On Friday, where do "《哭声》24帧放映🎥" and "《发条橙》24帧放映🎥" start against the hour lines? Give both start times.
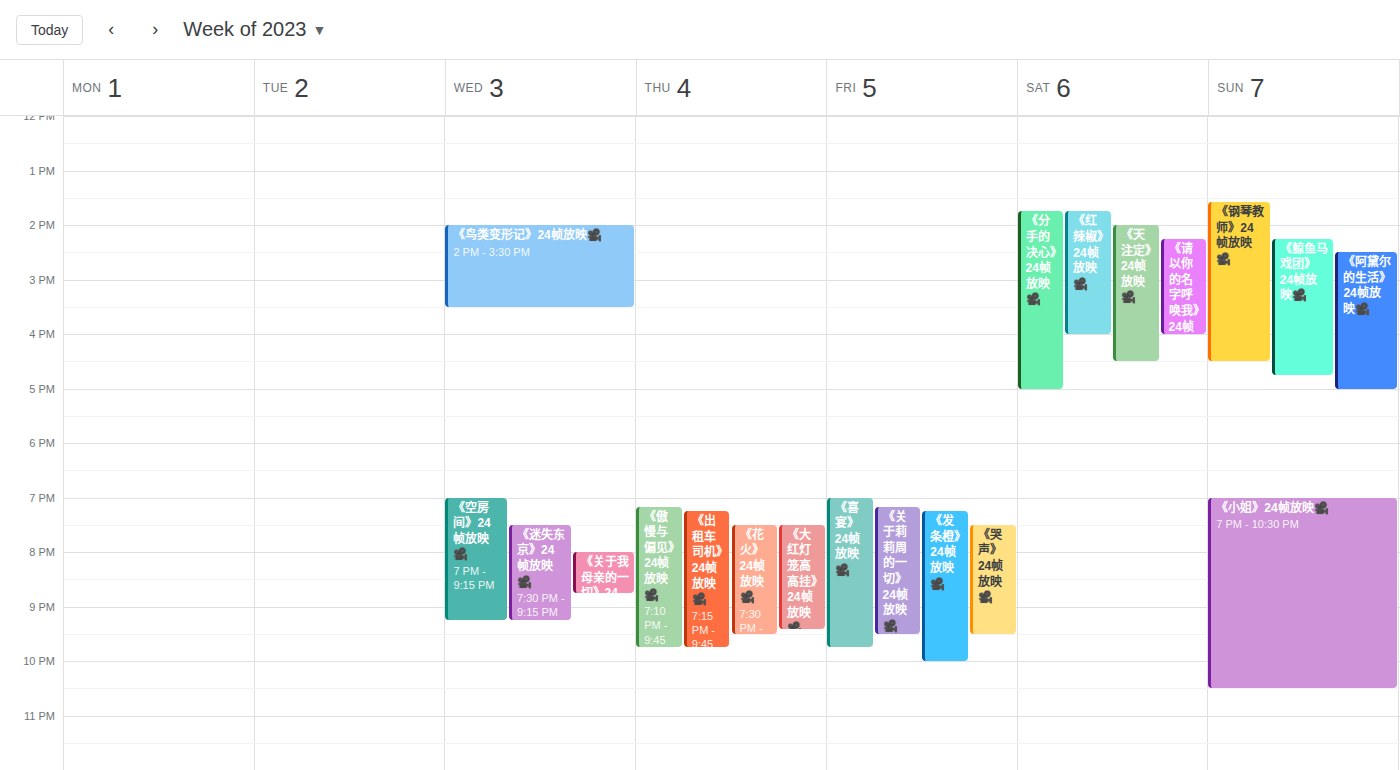
"《哭声》24帧放映🎥": 7:30 PM, halfway between the 7 PM and 8 PM lines. "《发条橙》24帧放映🎥": 7:15 PM, neither: a quarter of the way from the 7 PM line to the 8 PM line.